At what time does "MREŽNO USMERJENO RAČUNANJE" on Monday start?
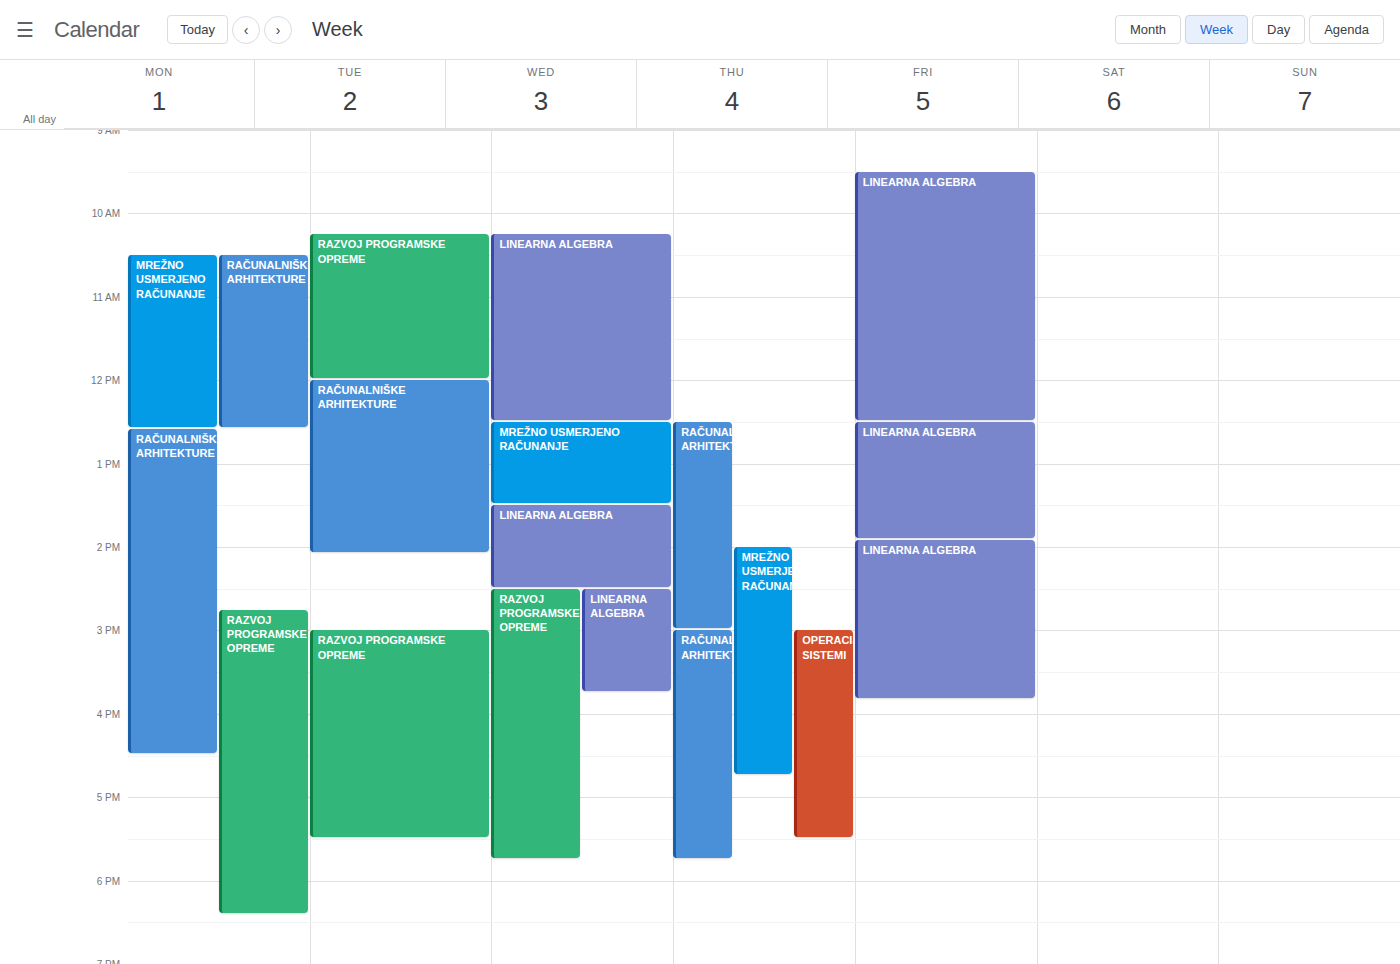
10:30